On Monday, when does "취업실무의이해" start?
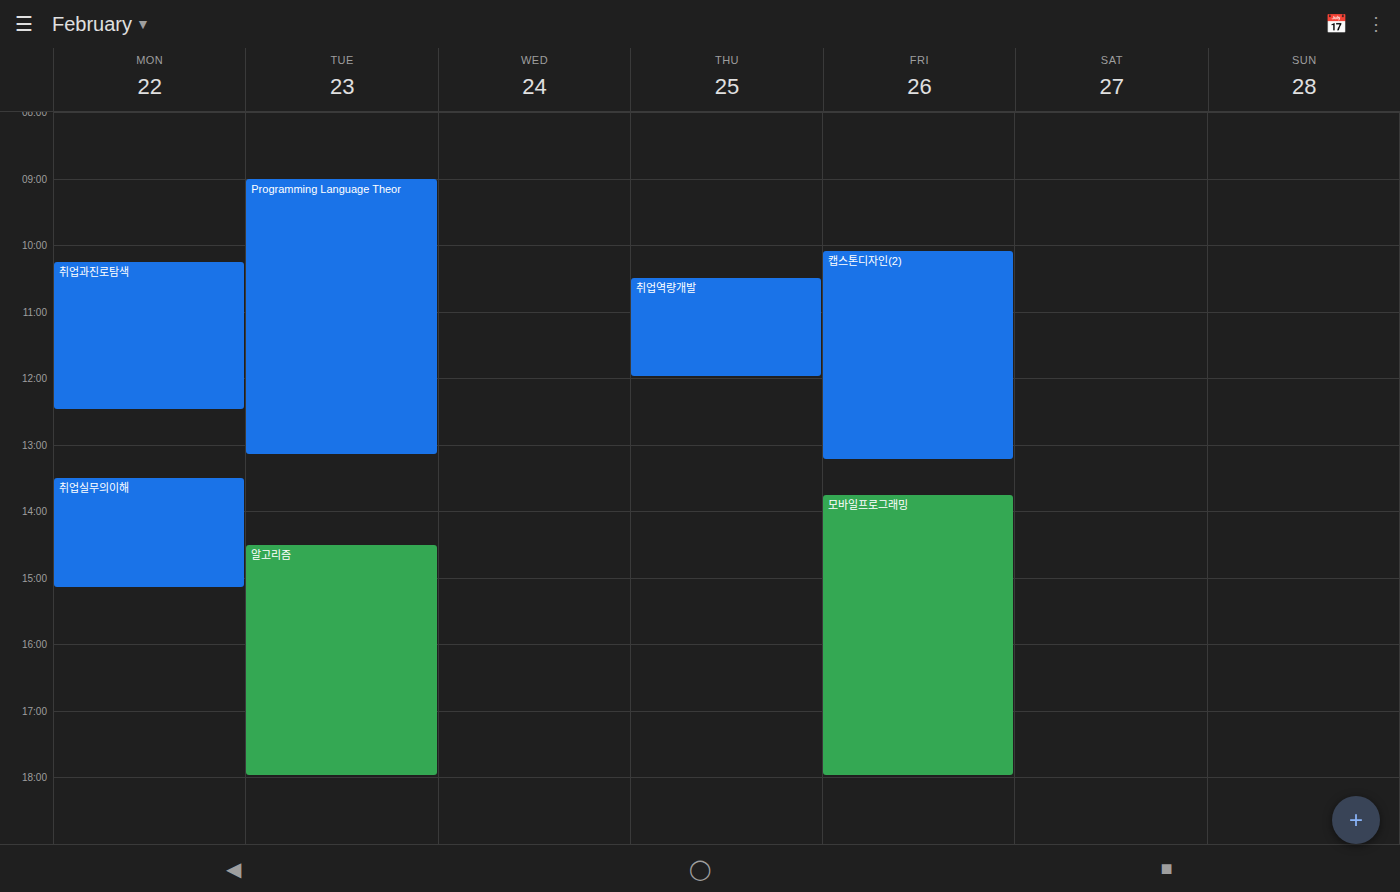
13:30